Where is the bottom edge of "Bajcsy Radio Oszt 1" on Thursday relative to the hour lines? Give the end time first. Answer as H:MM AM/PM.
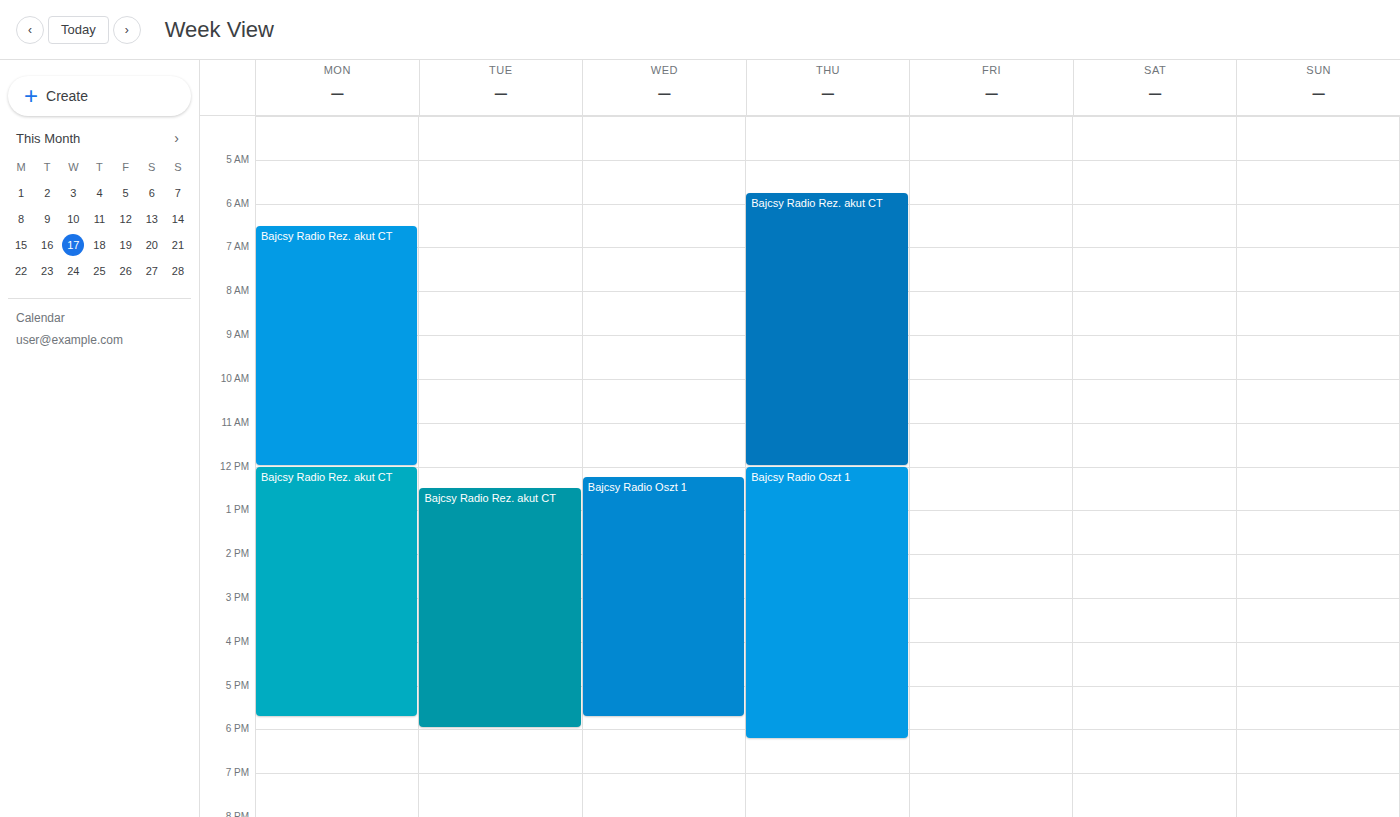
6:15 PM -- neither: a quarter of the way from the 6 PM line to the 7 PM line.